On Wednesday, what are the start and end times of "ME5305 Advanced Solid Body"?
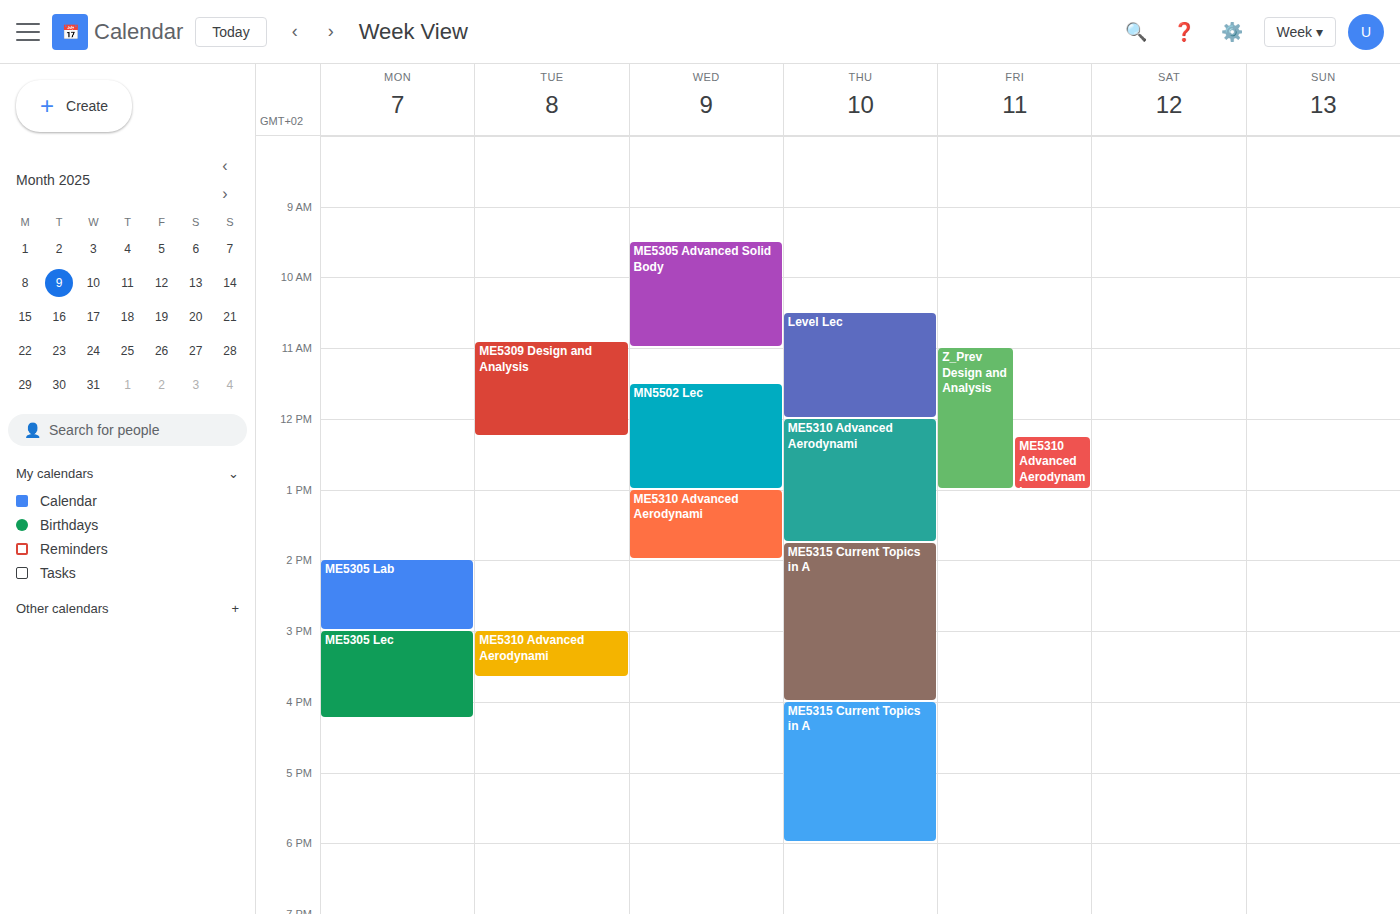
09:30 to 11:00